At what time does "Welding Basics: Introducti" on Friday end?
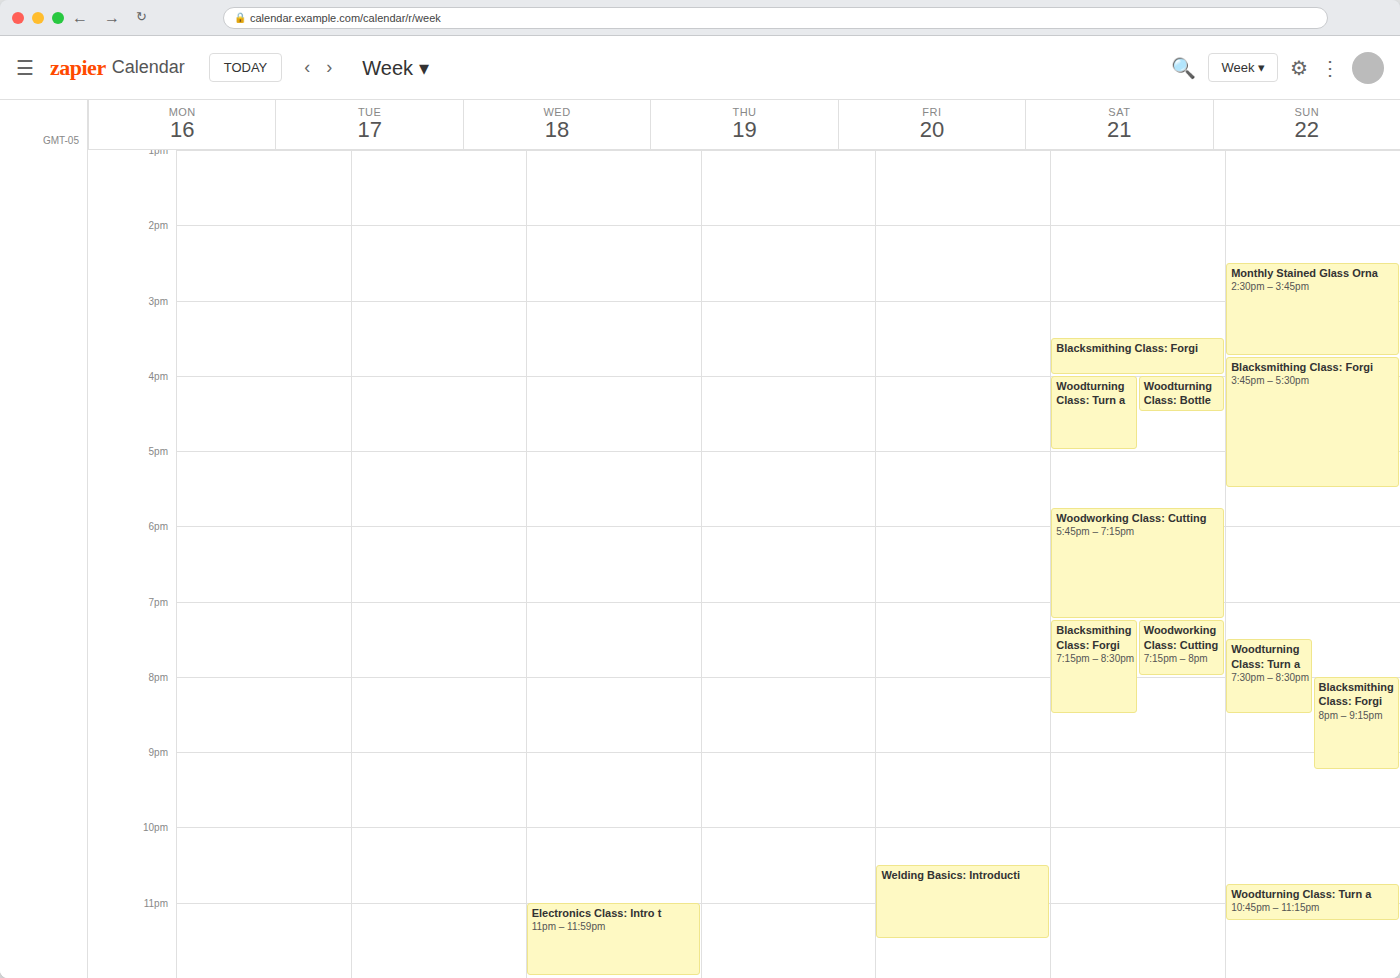
23:30